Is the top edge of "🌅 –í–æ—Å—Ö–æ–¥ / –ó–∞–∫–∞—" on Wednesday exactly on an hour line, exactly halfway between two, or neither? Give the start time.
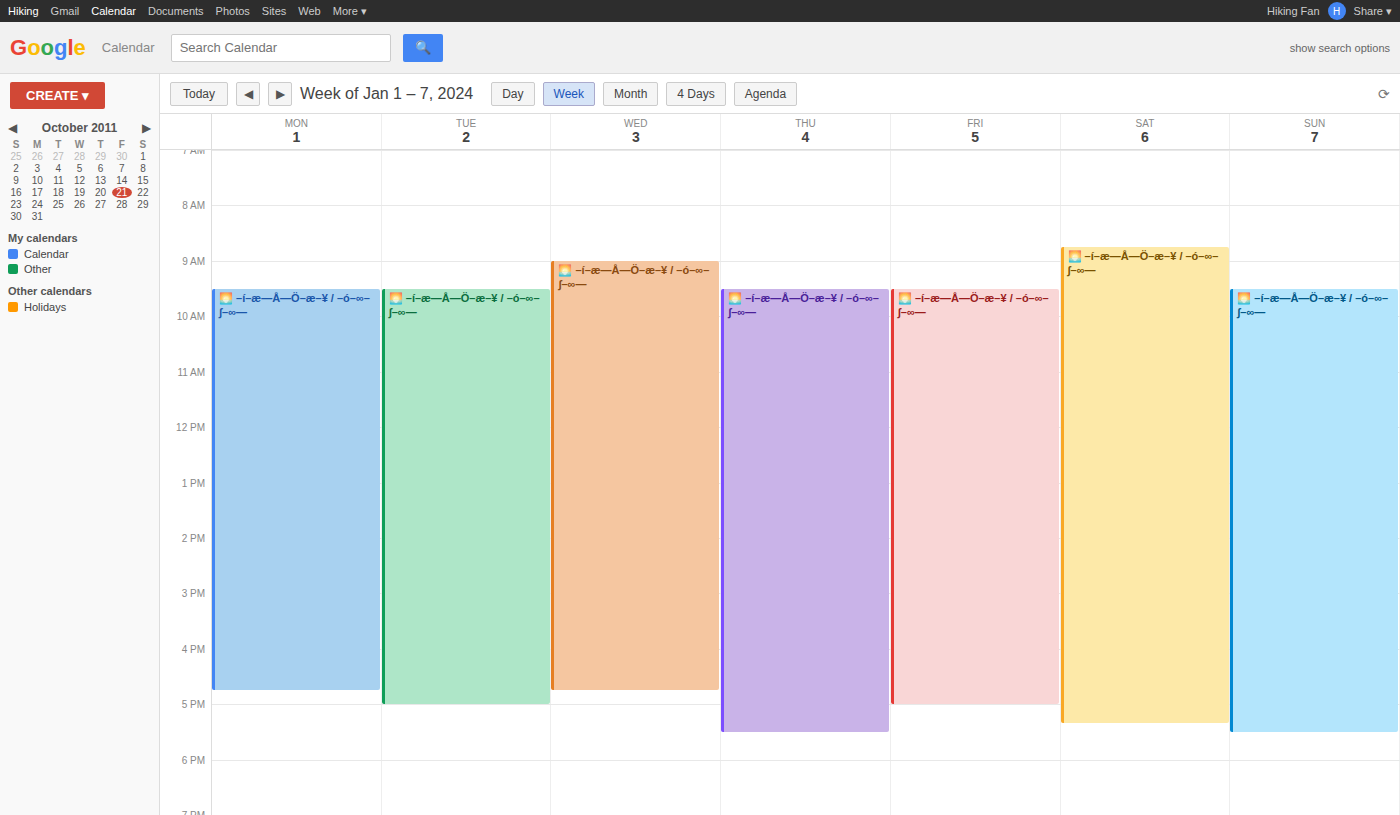
9:00 AM -- exactly on the 9 AM line.